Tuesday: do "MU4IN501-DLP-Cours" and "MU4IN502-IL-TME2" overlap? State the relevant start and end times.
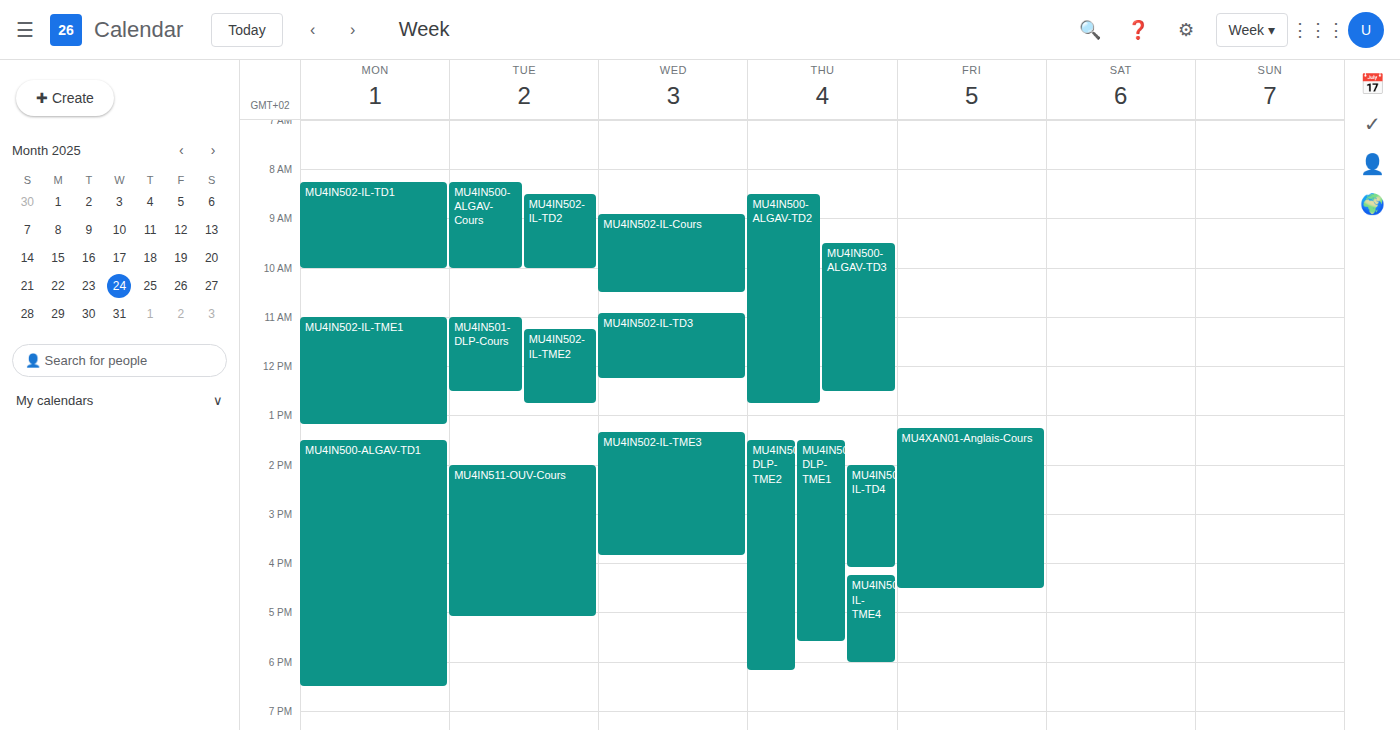
"MU4IN502-IL-TME2" starts at 11:15 AM, before "MU4IN501-DLP-Cours" ends at 12:30 PM -- they overlap.